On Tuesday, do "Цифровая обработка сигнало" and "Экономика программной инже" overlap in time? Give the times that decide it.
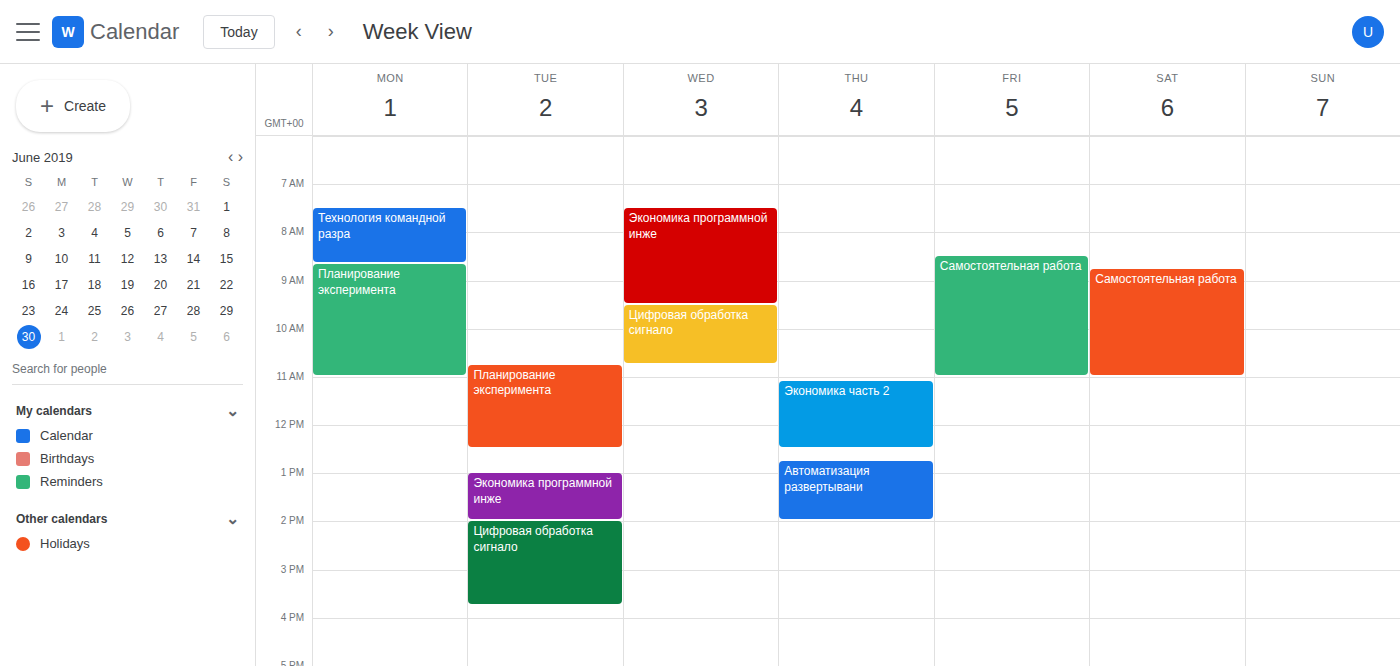
"Экономика программной инже" ends at 2:00 PM, exactly when "Цифровая обработка сигнало" starts -- they touch but do not overlap.